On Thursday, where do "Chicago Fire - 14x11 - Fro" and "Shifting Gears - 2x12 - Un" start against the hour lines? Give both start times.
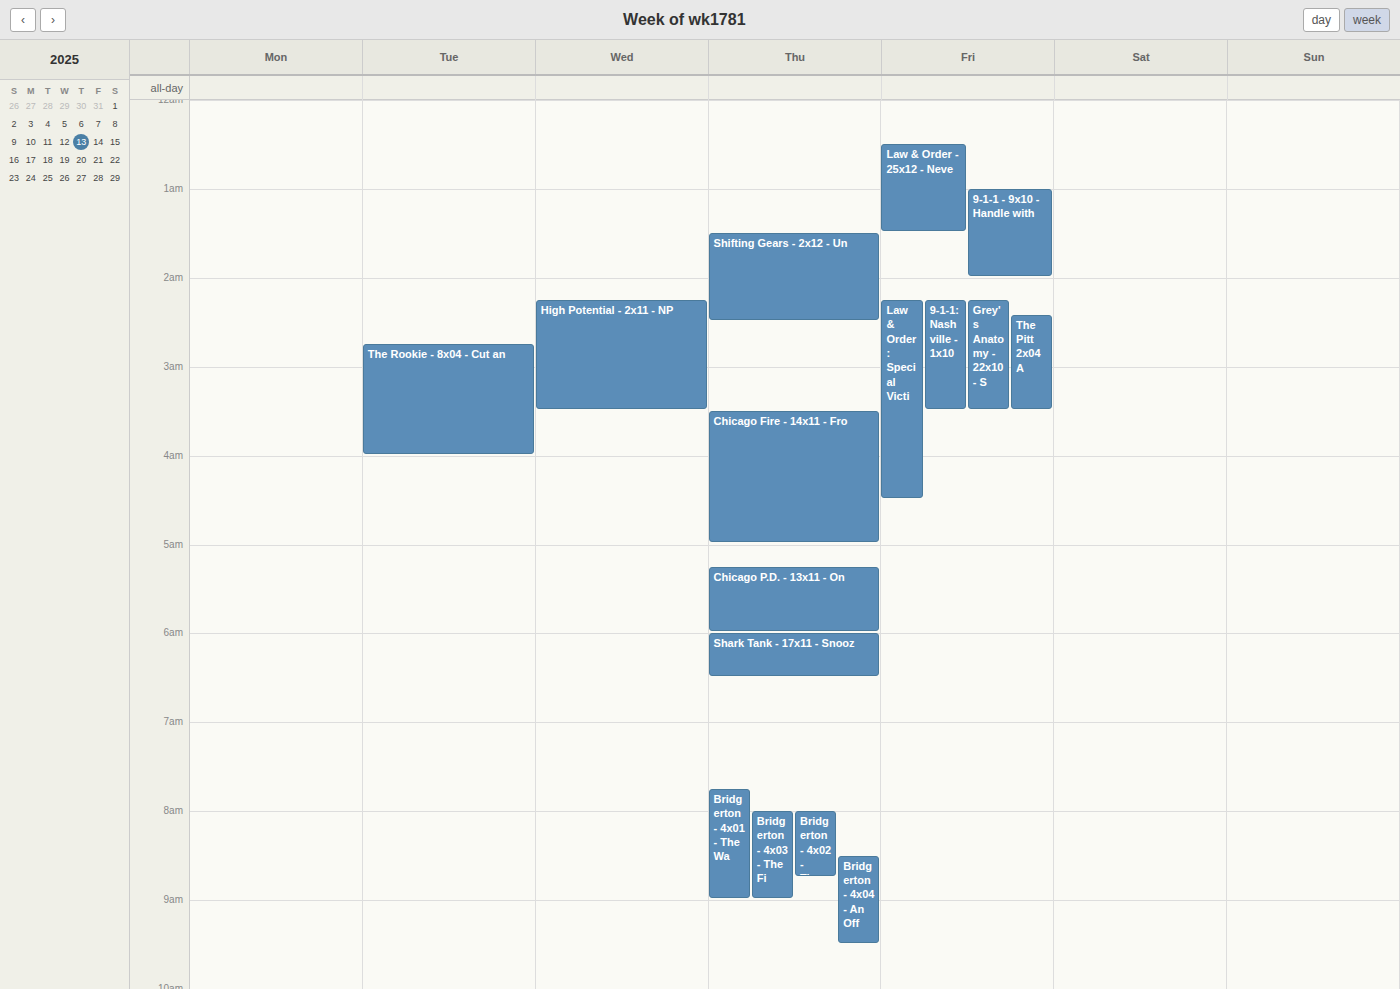
"Chicago Fire - 14x11 - Fro": 3:30 AM, halfway between the 3 AM and 4 AM lines. "Shifting Gears - 2x12 - Un": 1:30 AM, halfway between the 1 AM and 2 AM lines.